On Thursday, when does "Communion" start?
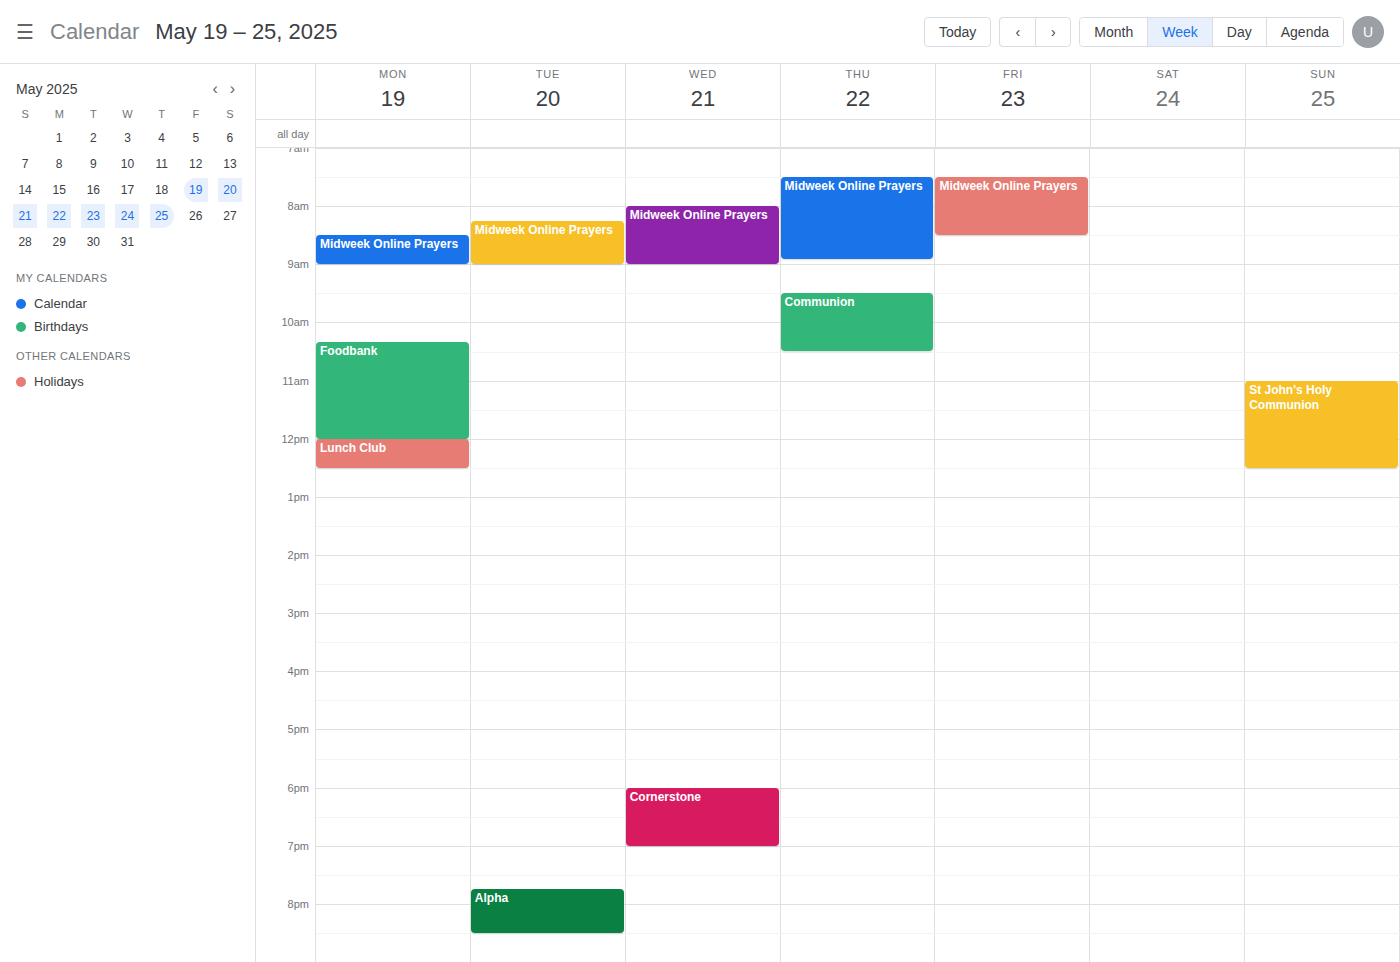
9:30 AM